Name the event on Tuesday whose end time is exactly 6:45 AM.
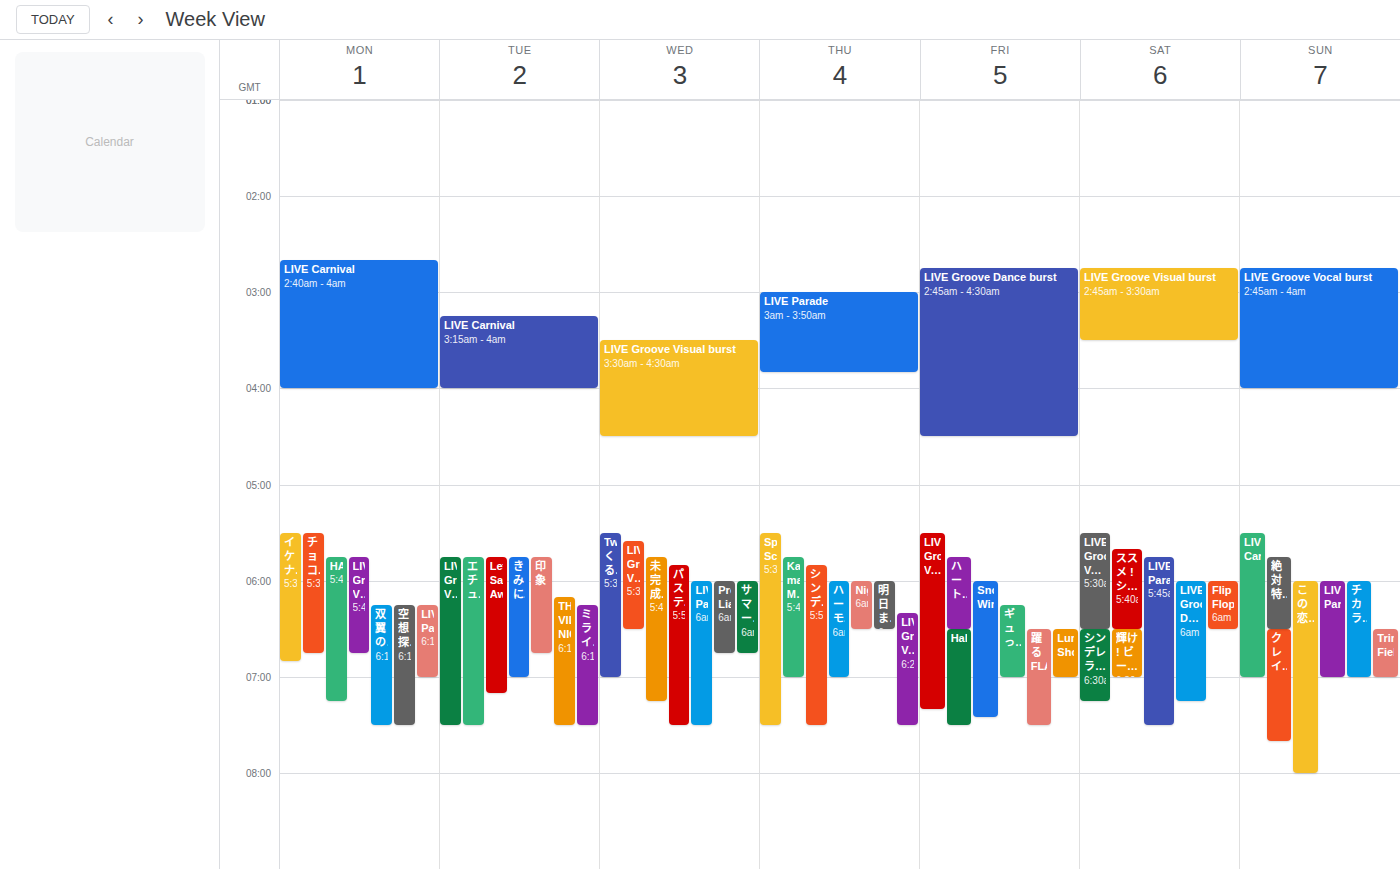
"印象"